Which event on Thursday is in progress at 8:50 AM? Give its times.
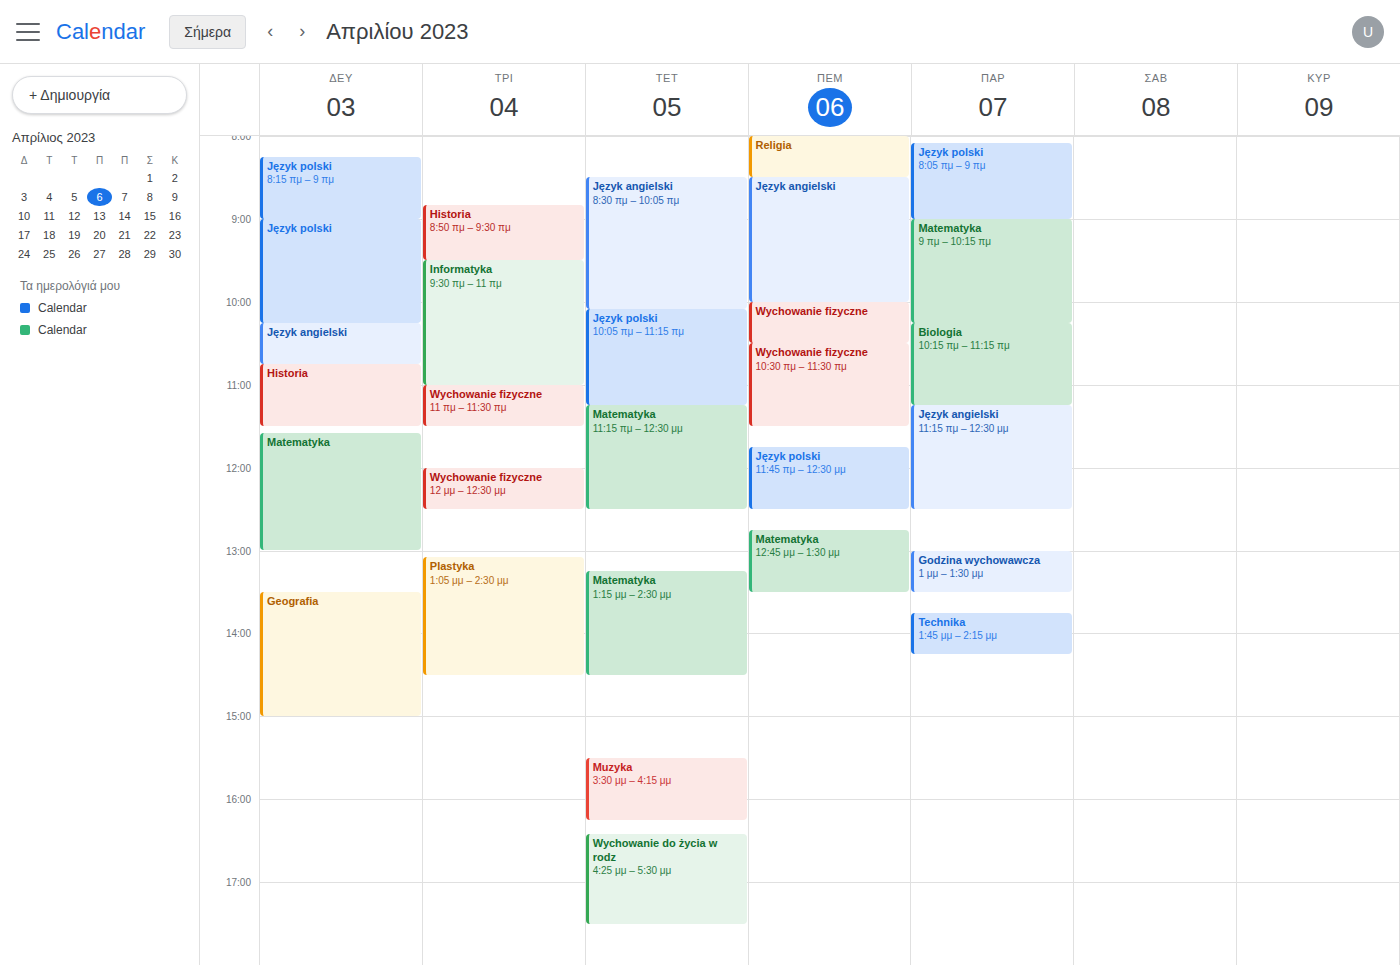
"Język angielski", 8:30 AM to 10:00 AM